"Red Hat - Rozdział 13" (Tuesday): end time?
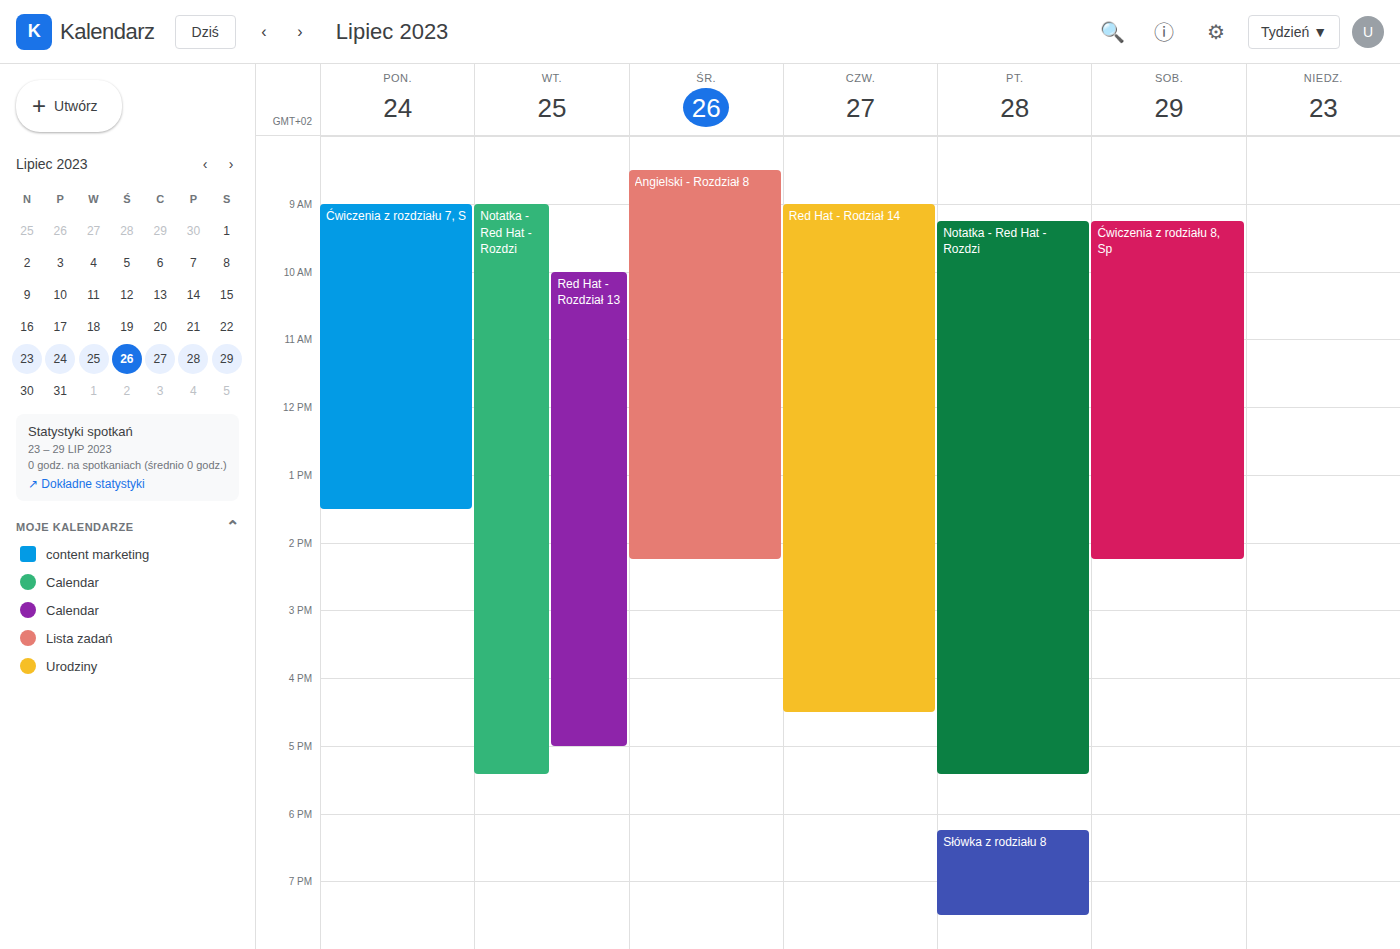
5:00 PM